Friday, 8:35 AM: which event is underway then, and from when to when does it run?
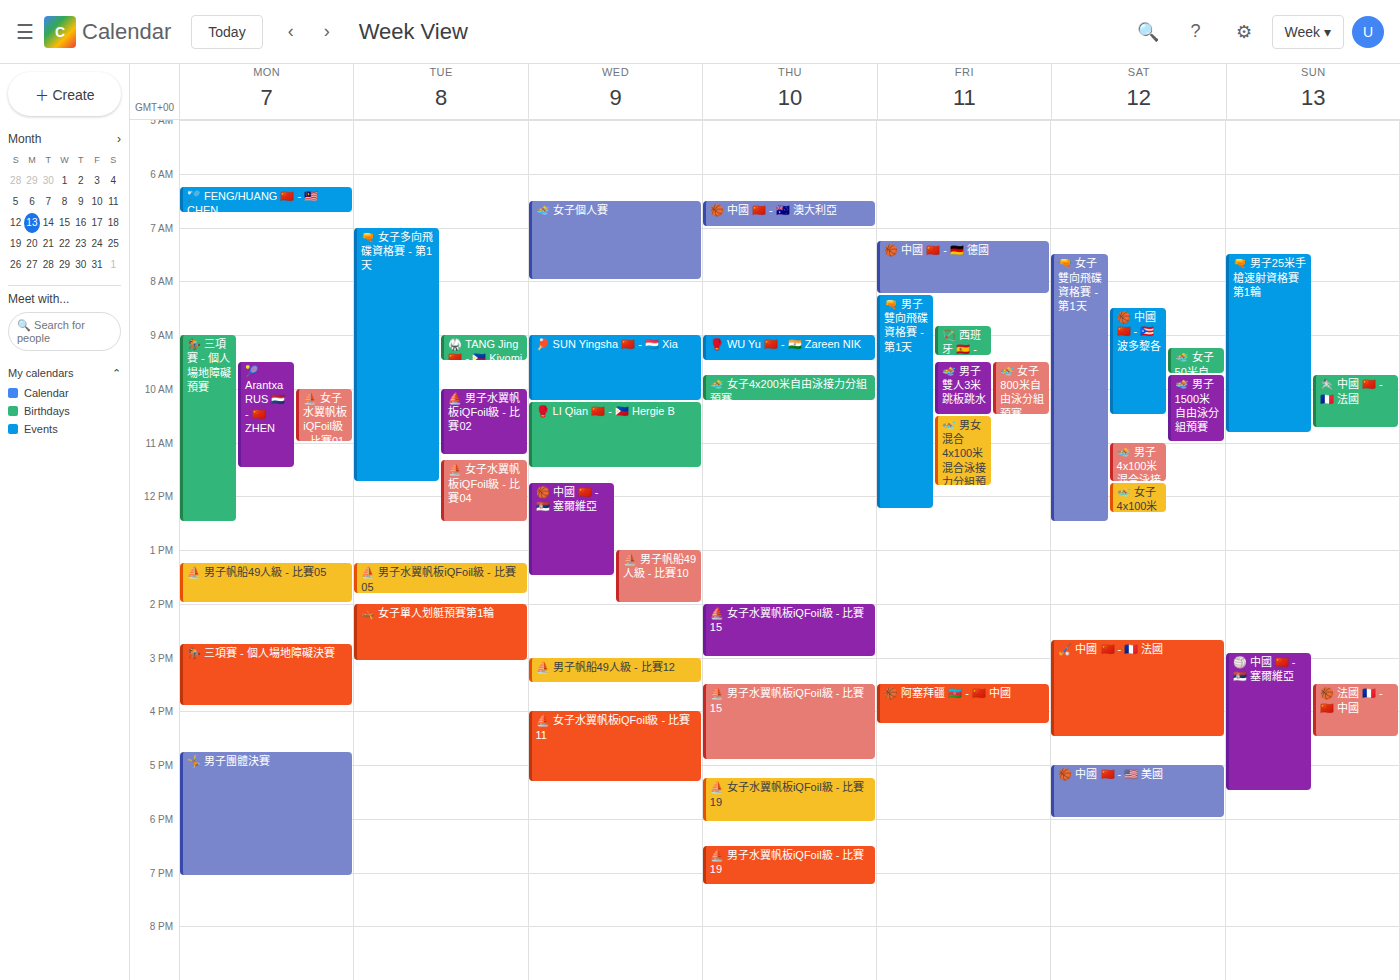
"🔫 男子雙向飛碟資格賽 - 第1天", 8:15 AM to 12:15 PM